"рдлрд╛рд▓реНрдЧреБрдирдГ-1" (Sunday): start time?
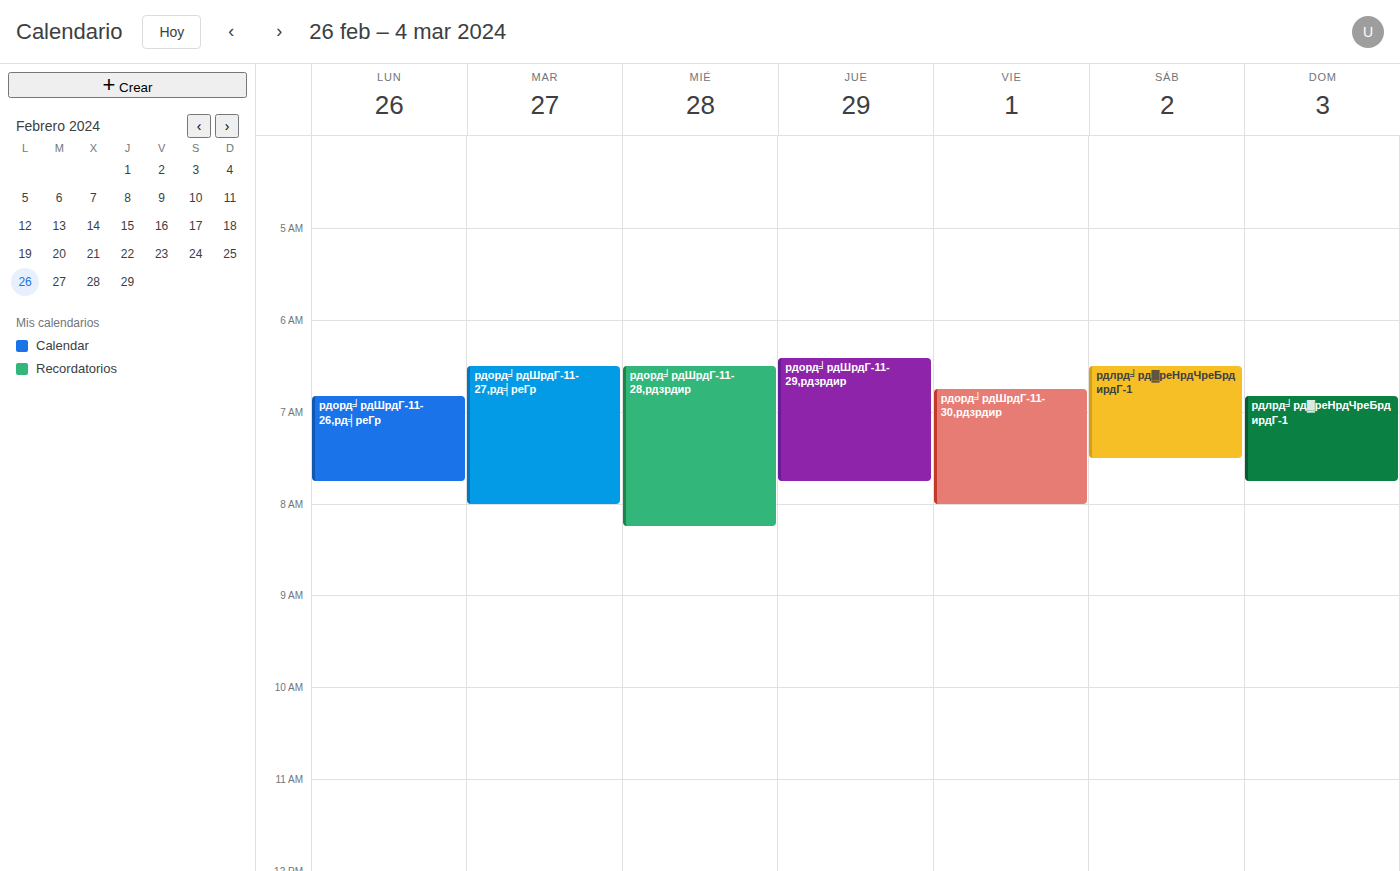
6:50 AM